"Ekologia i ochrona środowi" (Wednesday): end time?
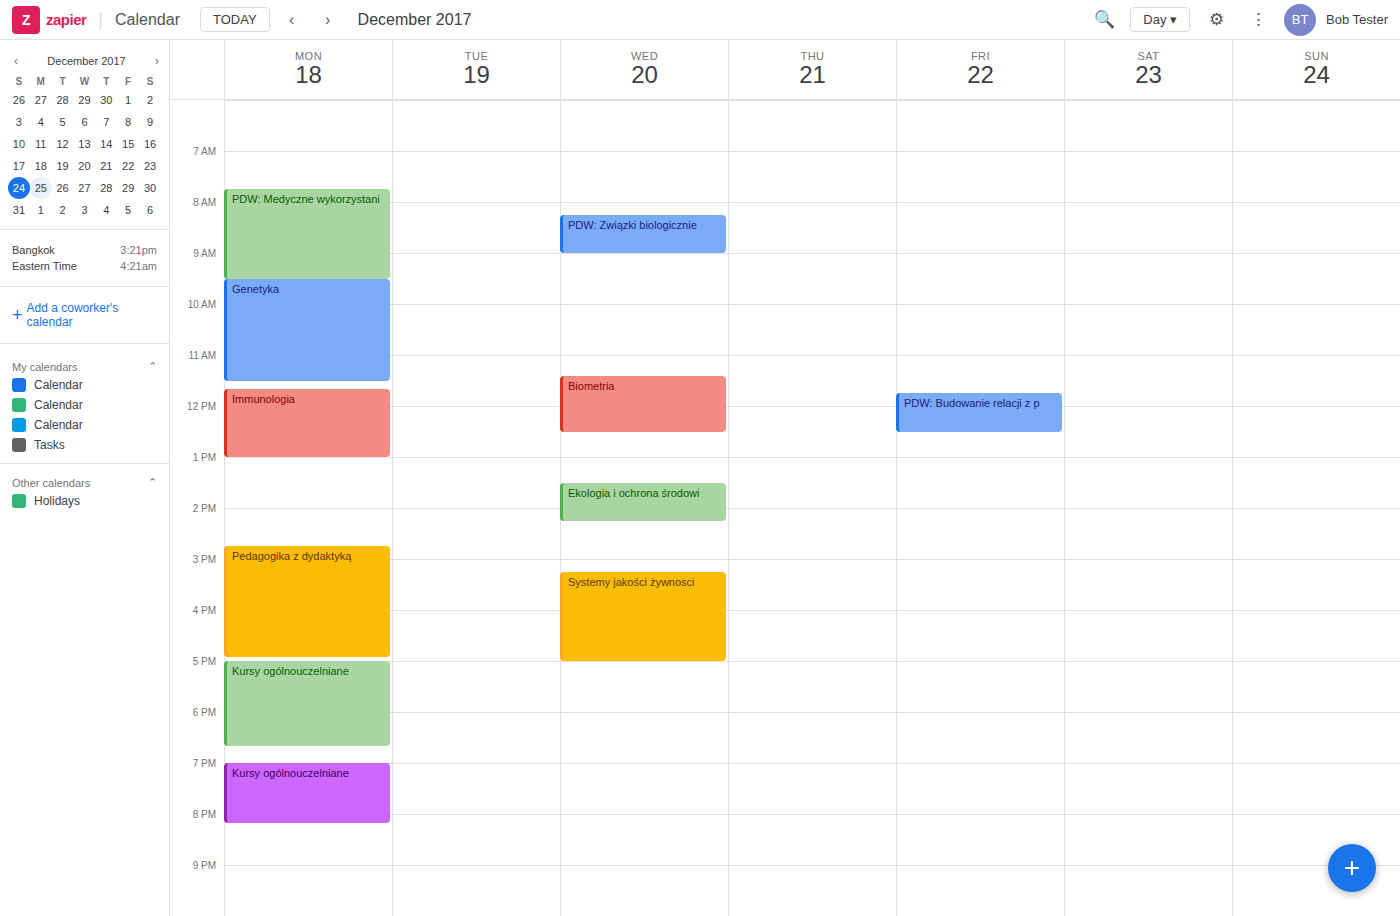
2:15 PM